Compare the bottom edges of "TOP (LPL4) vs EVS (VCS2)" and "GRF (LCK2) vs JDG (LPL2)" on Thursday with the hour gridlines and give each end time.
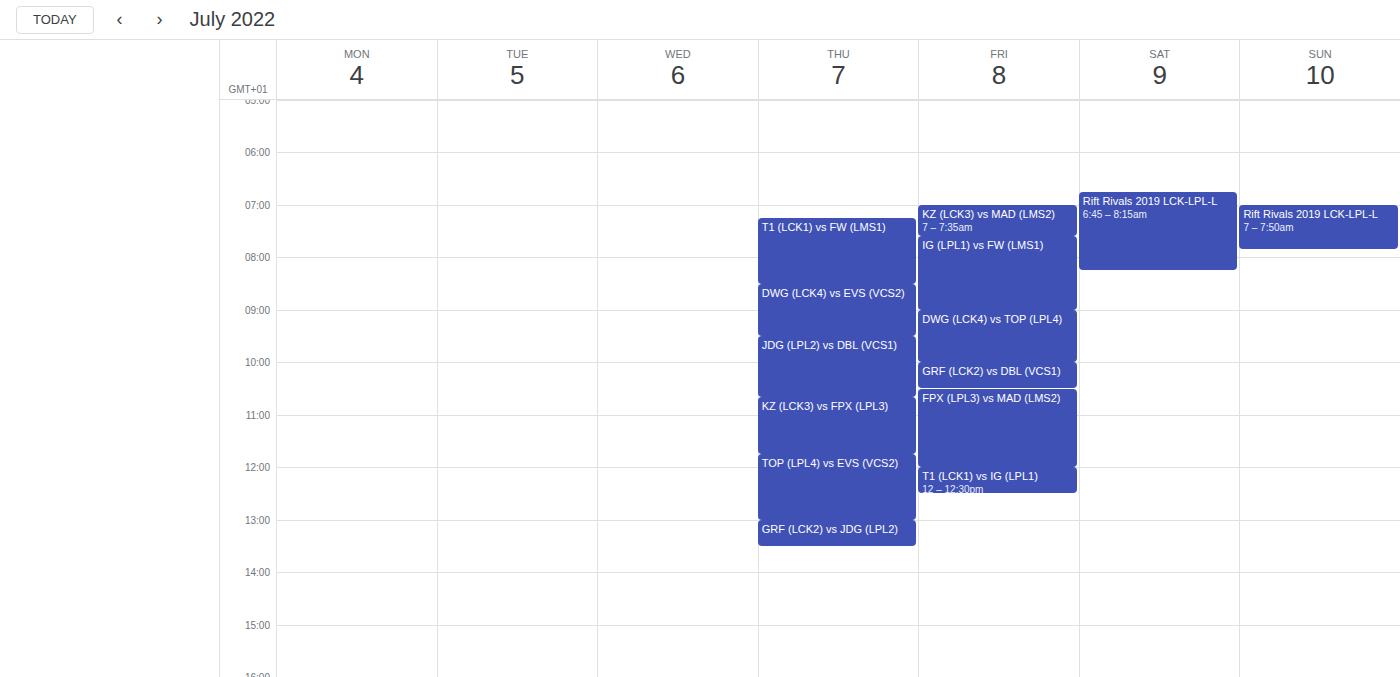
"TOP (LPL4) vs EVS (VCS2)": 13:00, exactly on the 13:00 line. "GRF (LCK2) vs JDG (LPL2)": 13:30, halfway between the 13:00 and 14:00 lines.